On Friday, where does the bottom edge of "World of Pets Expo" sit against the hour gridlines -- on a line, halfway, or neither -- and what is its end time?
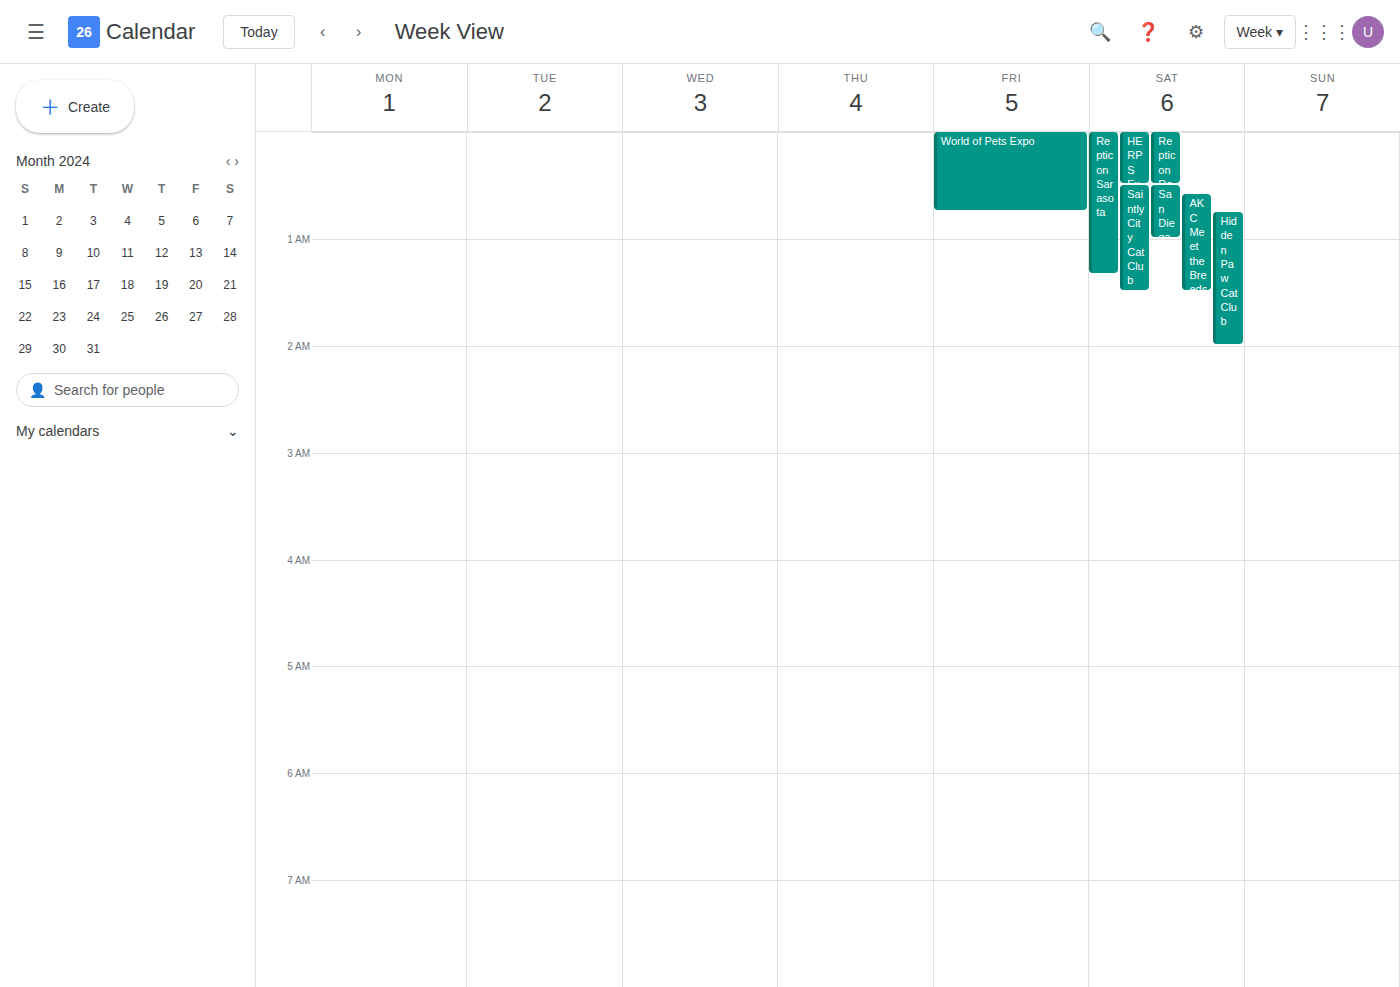
12:45 AM -- neither: three quarters of the way from the 12 AM line to the 1 AM line.